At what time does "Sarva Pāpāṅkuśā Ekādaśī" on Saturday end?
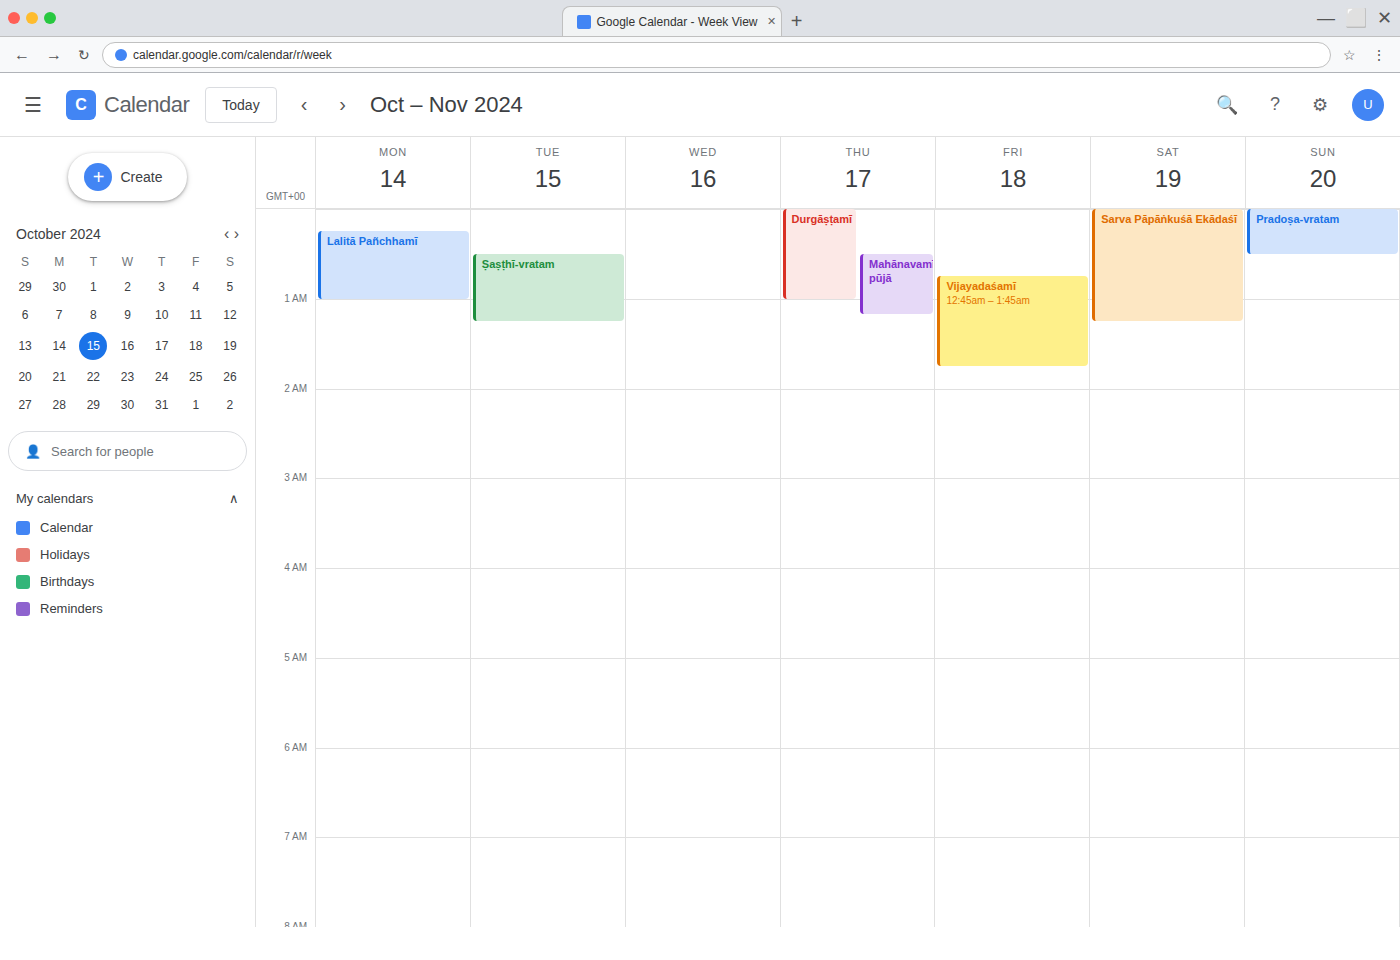
1:15 AM